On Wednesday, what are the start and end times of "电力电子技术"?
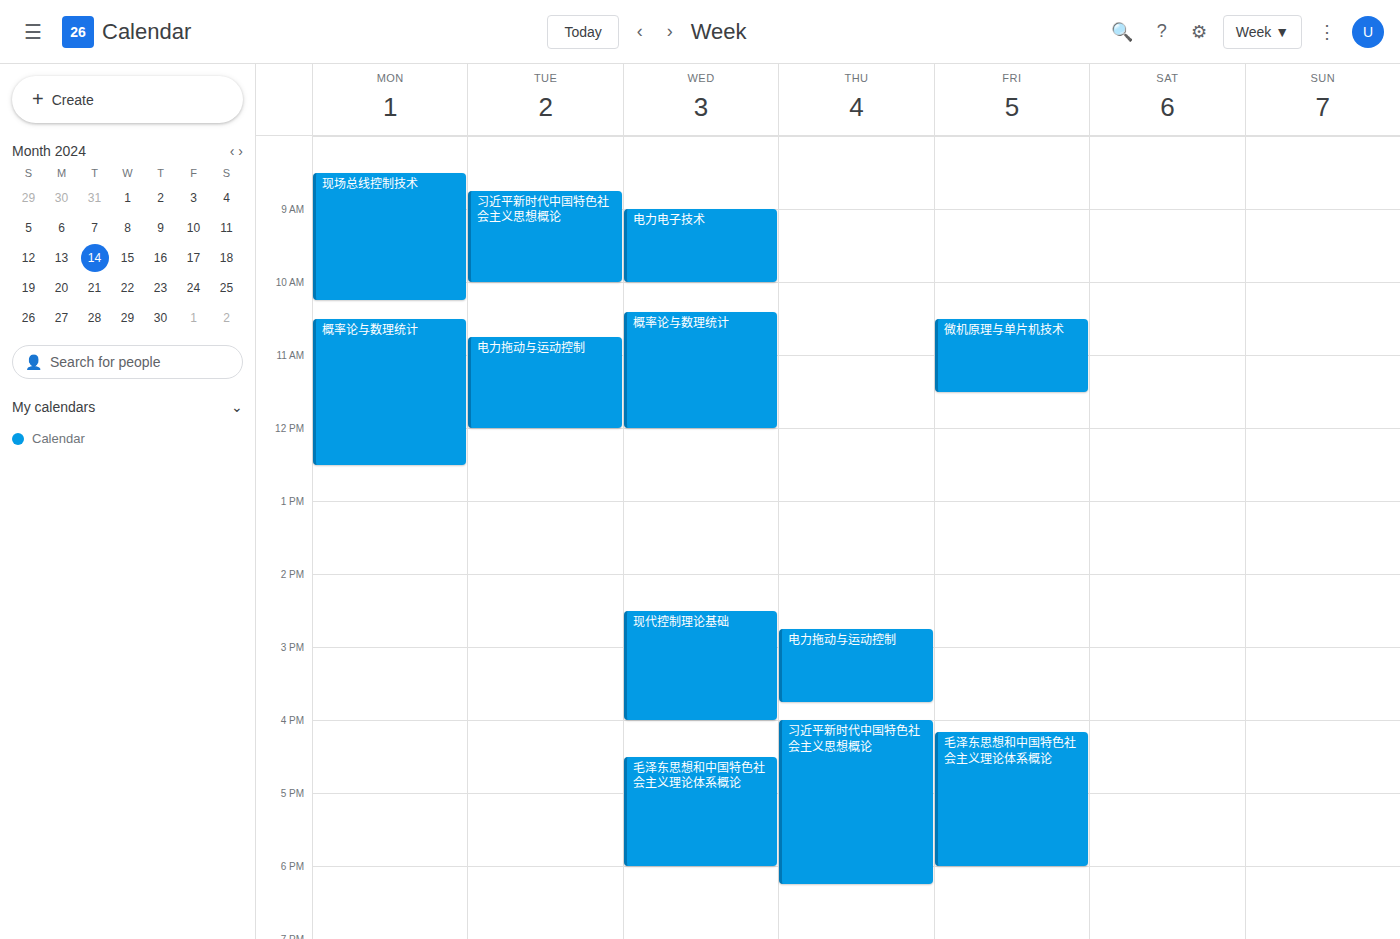
09:00 to 10:00